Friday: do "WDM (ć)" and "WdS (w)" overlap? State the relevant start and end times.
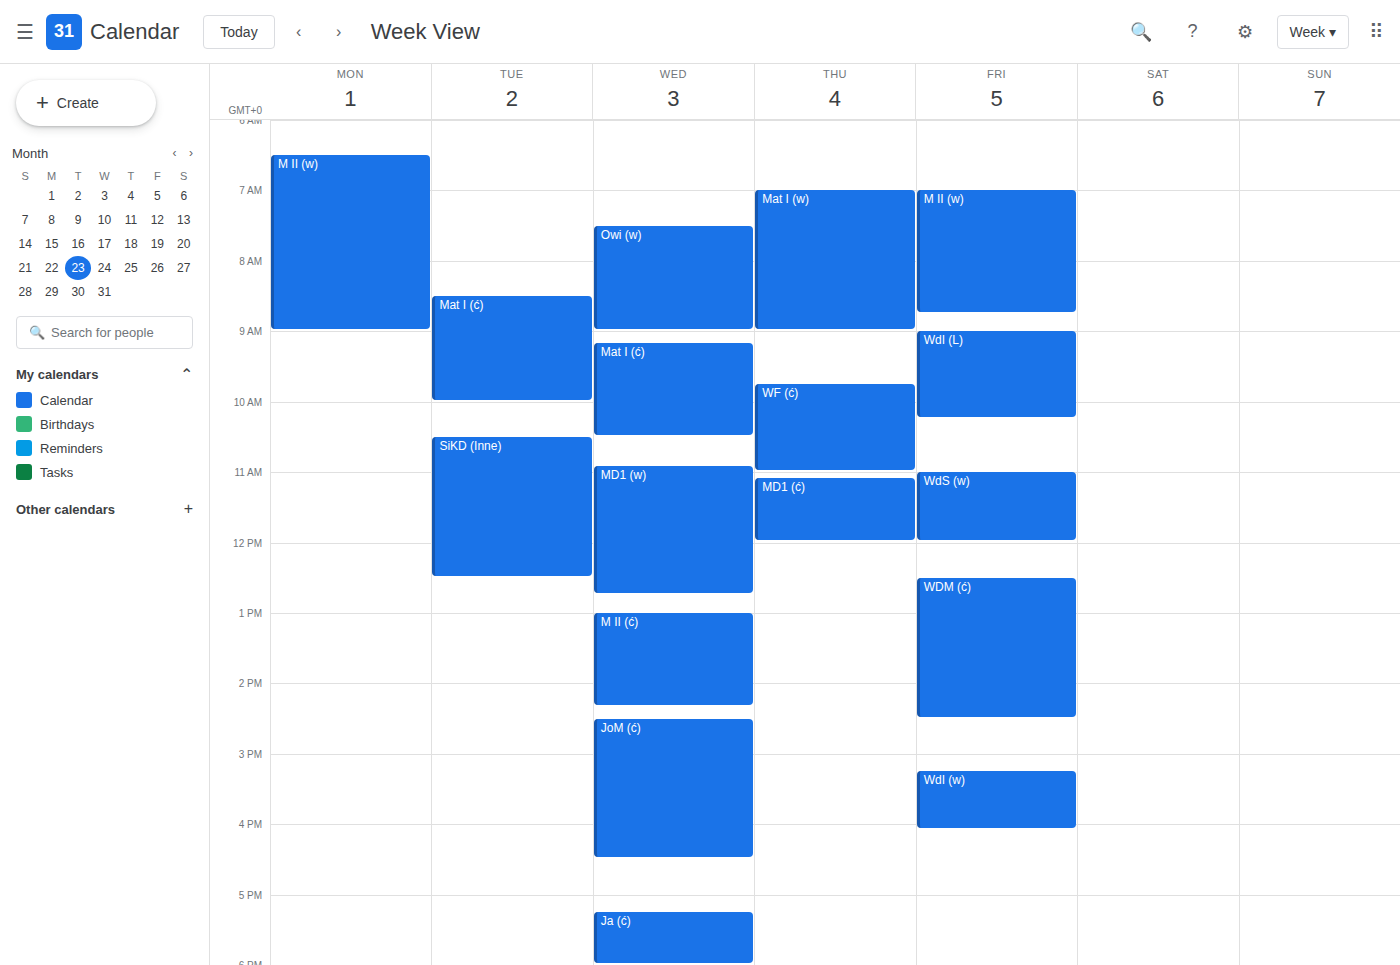
"WdS (w)" ends at 12:00 and "WDM (ć)" starts at 12:30 -- no overlap.